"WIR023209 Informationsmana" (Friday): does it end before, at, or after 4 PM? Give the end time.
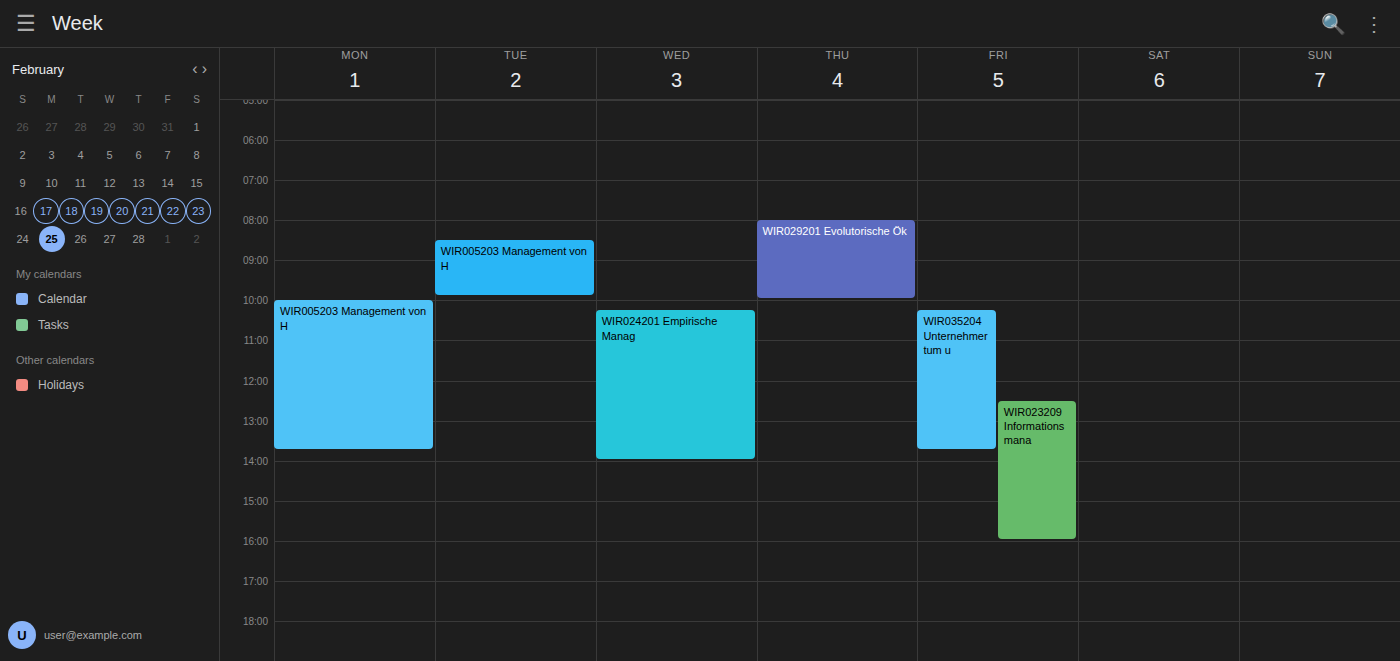
4:00 PM -- exactly at 4 PM, on the 4 PM line.